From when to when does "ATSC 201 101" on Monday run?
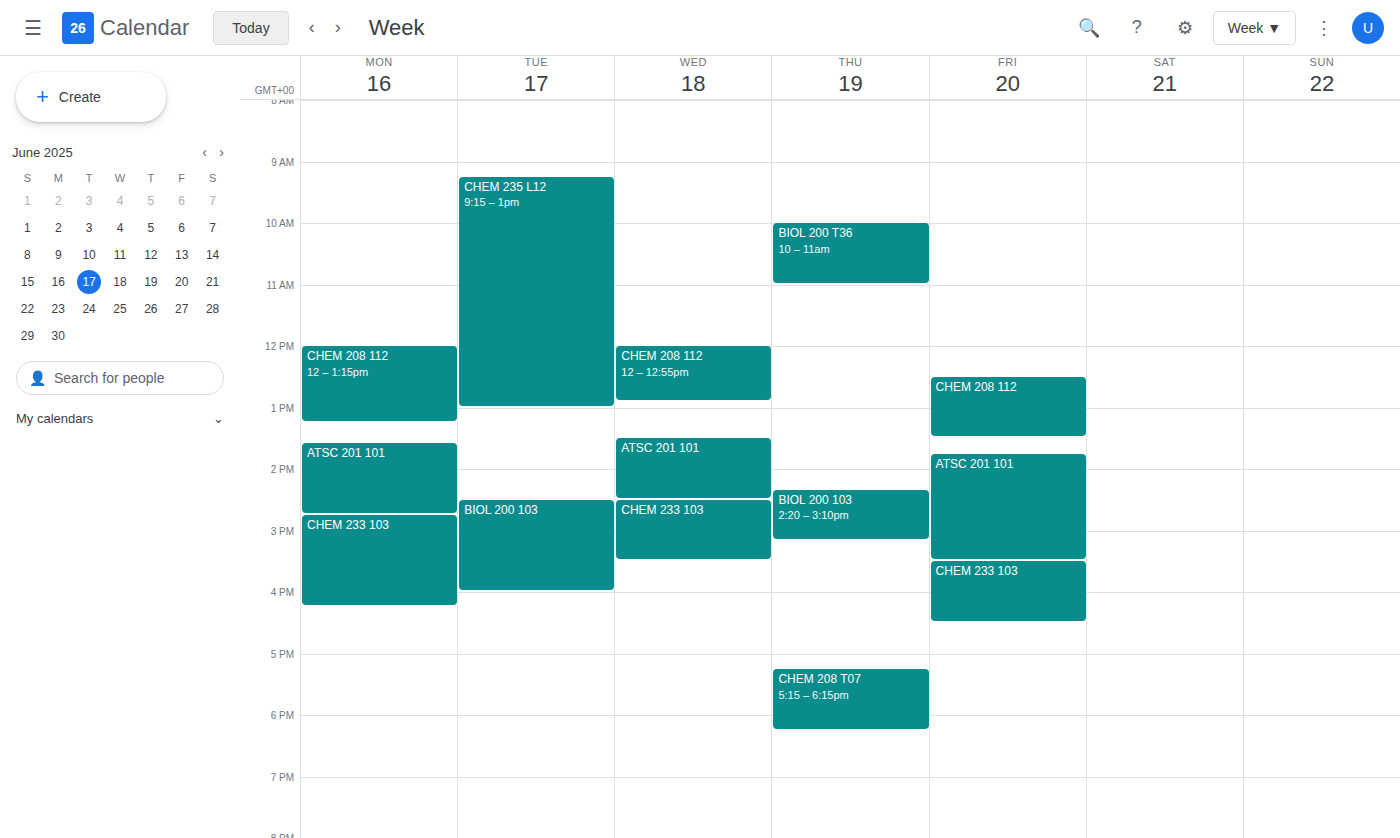
1:35 PM to 2:45 PM